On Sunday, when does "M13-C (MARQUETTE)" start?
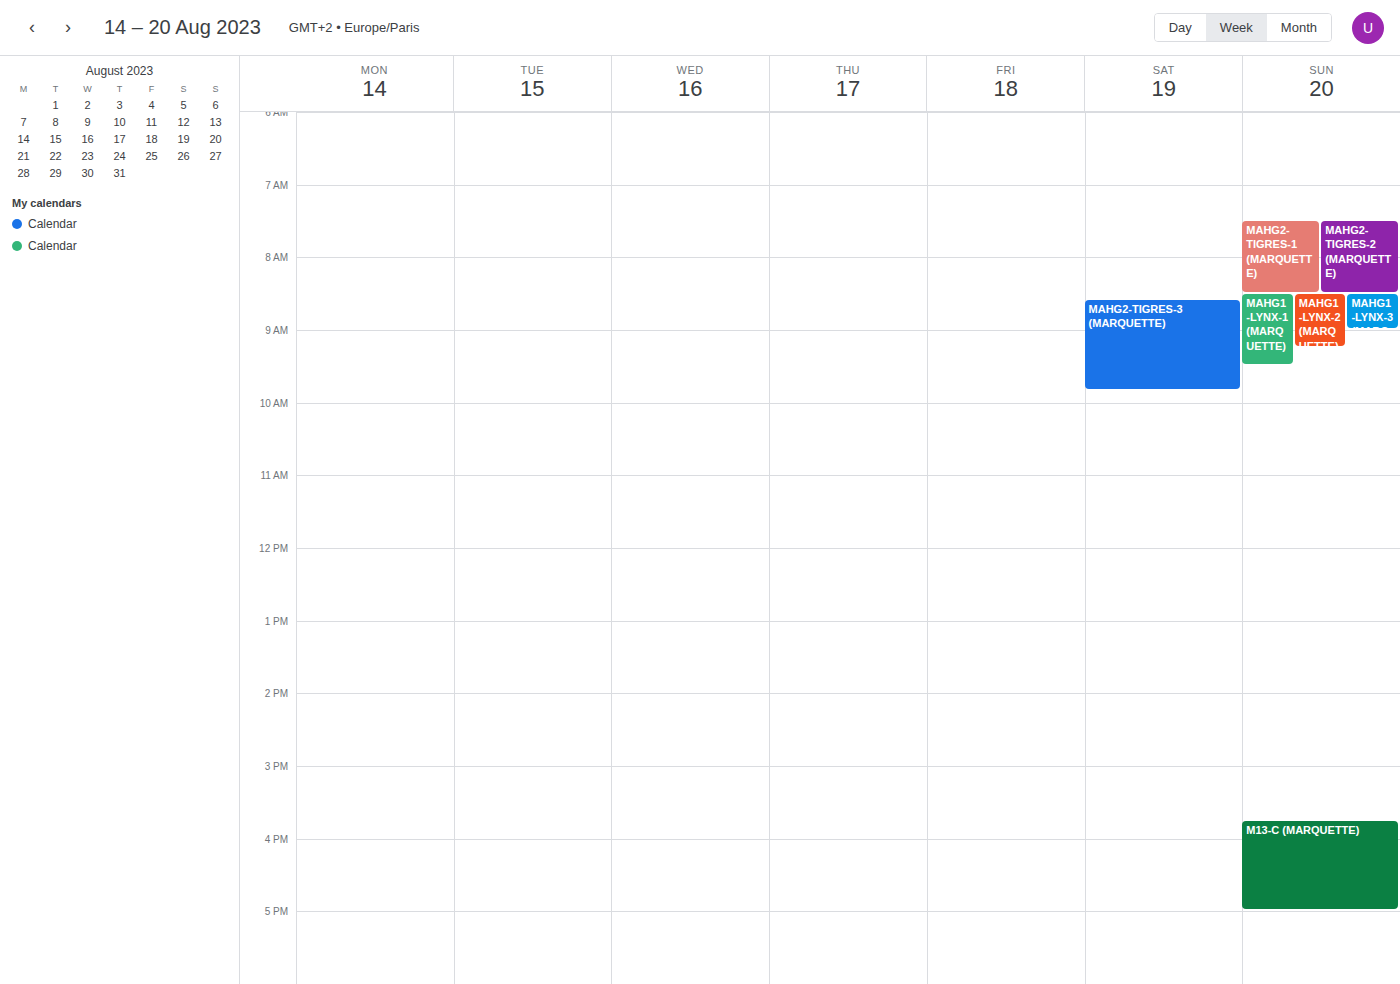
3:45 PM